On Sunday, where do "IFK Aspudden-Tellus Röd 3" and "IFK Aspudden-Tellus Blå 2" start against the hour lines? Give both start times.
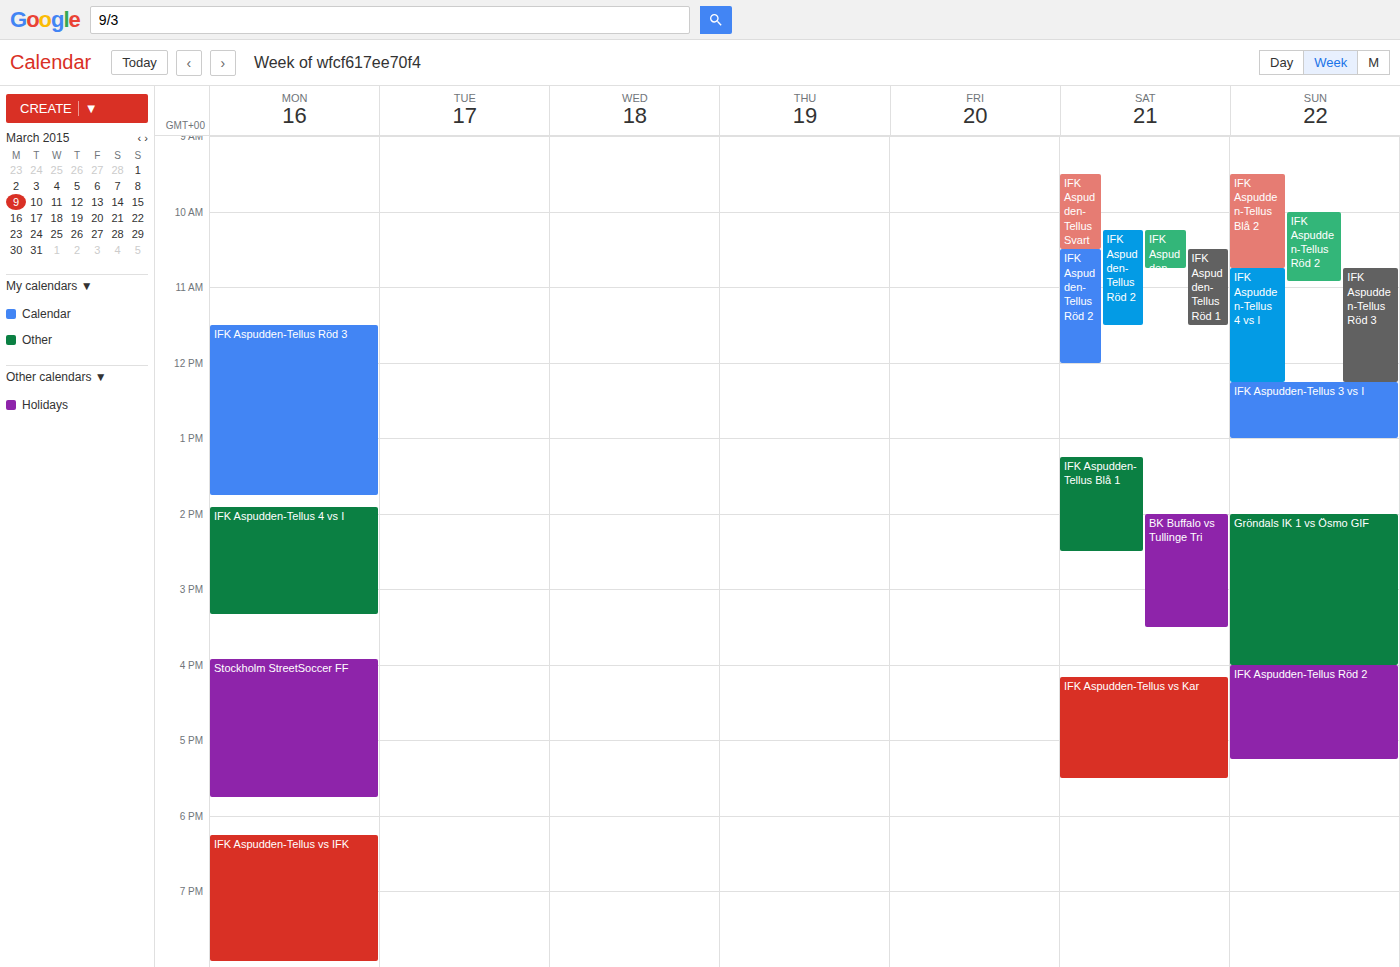
"IFK Aspudden-Tellus Röd 3": 10:45 AM, neither: three quarters of the way from the 10 AM line to the 11 AM line. "IFK Aspudden-Tellus Blå 2": 9:30 AM, halfway between the 9 AM and 10 AM lines.